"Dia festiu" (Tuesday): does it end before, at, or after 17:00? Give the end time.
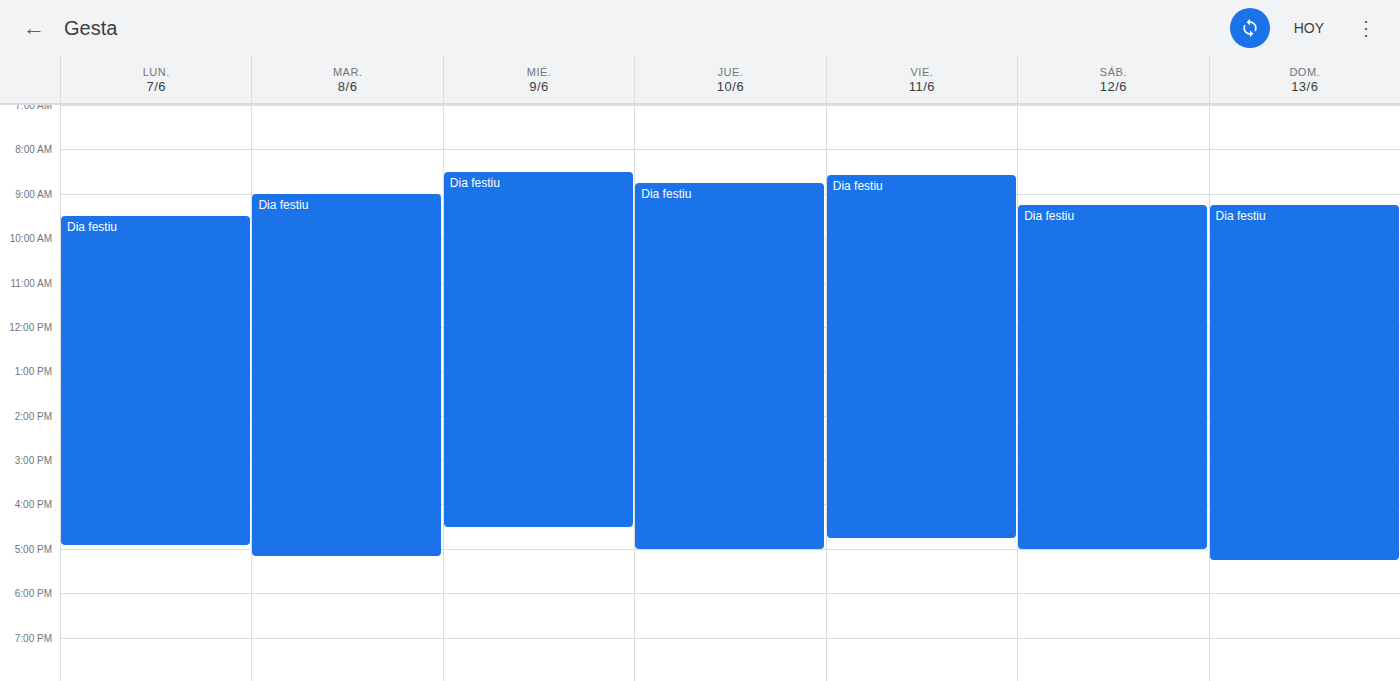
17:10 -- after 17:00, 10 minutes below the 17:00 line.